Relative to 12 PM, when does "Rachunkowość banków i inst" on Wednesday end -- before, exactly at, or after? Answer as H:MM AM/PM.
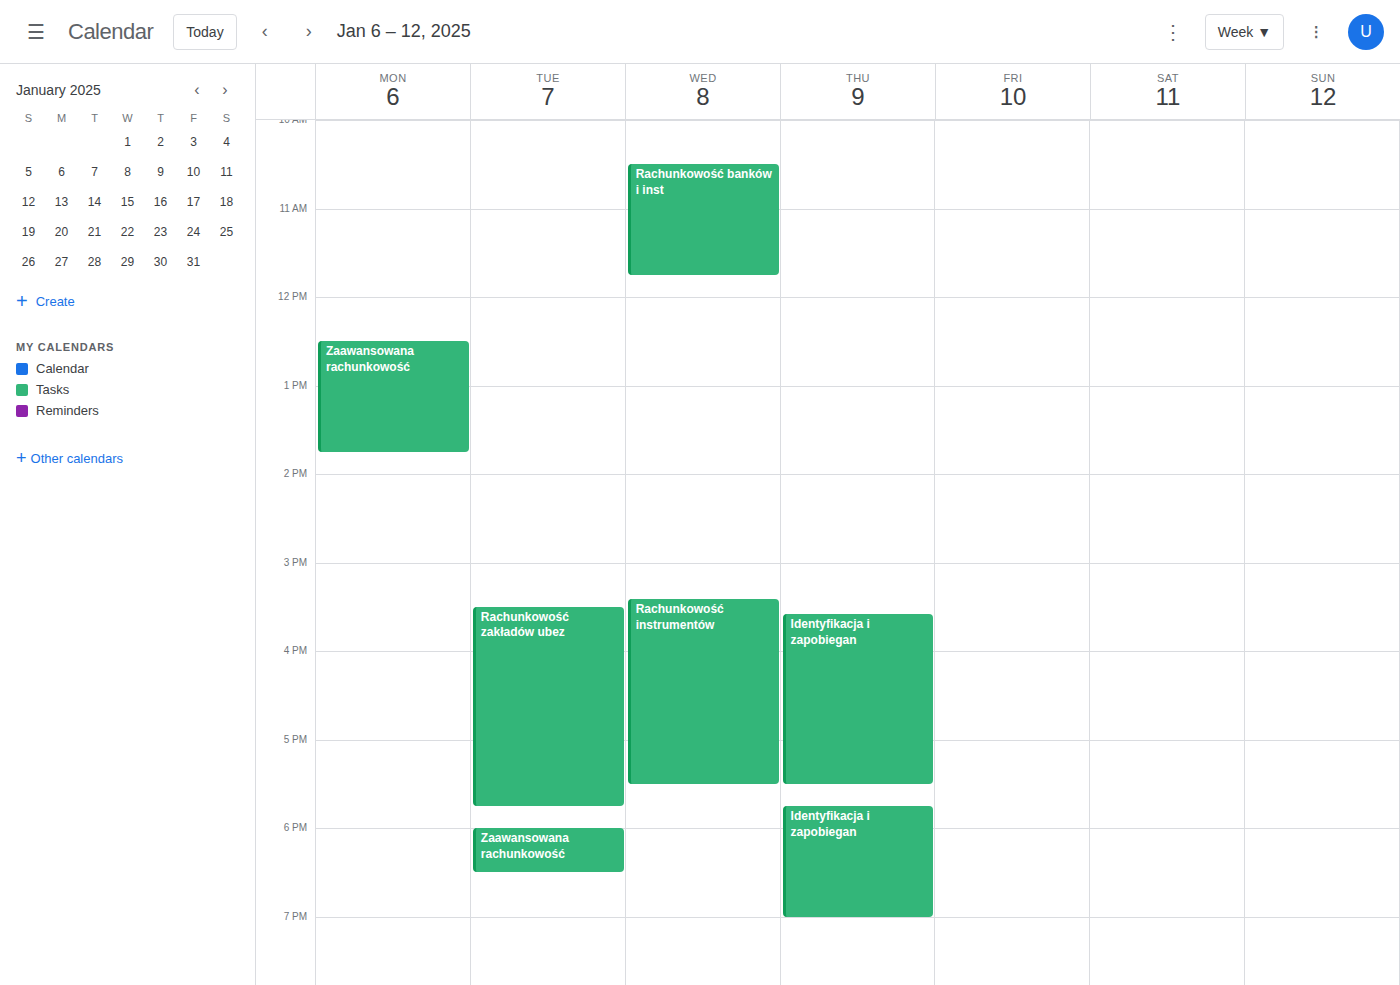
11:45 AM -- before 12 PM, 15 minutes above the 12 PM line.